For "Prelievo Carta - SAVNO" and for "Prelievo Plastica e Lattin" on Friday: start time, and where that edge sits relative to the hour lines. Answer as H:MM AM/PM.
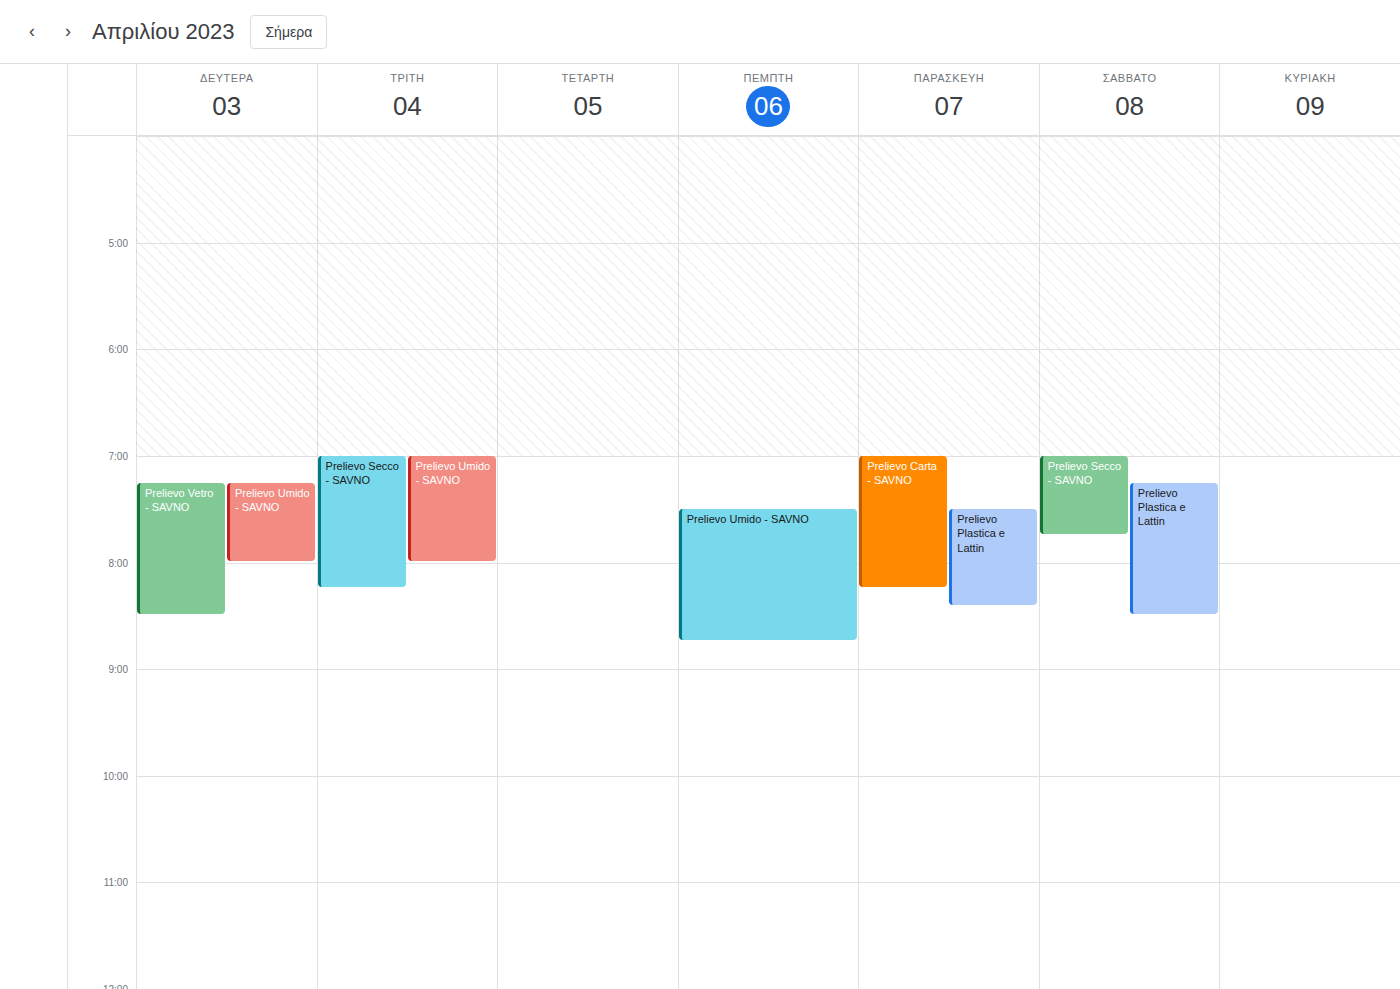
"Prelievo Carta - SAVNO": 7:00 AM, exactly on the 7 AM line. "Prelievo Plastica e Lattin": 7:30 AM, halfway between the 7 AM and 8 AM lines.